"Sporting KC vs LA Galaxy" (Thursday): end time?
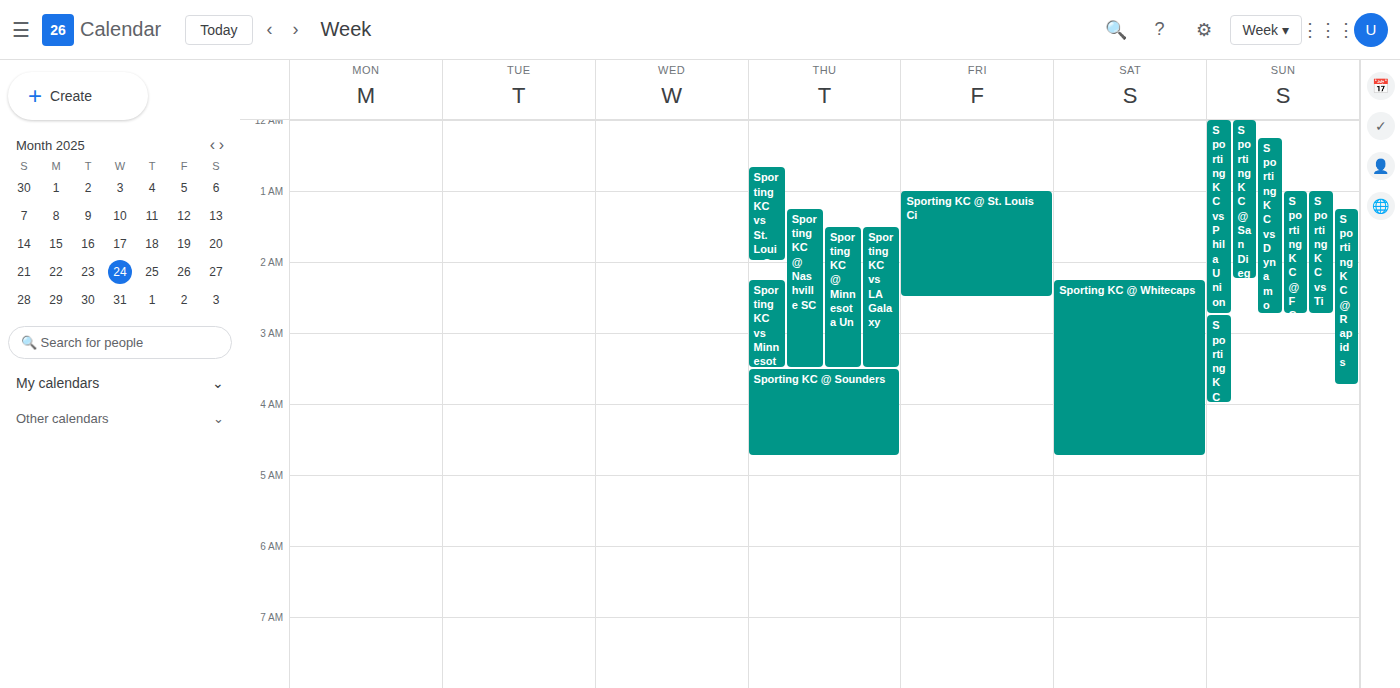
3:30 AM